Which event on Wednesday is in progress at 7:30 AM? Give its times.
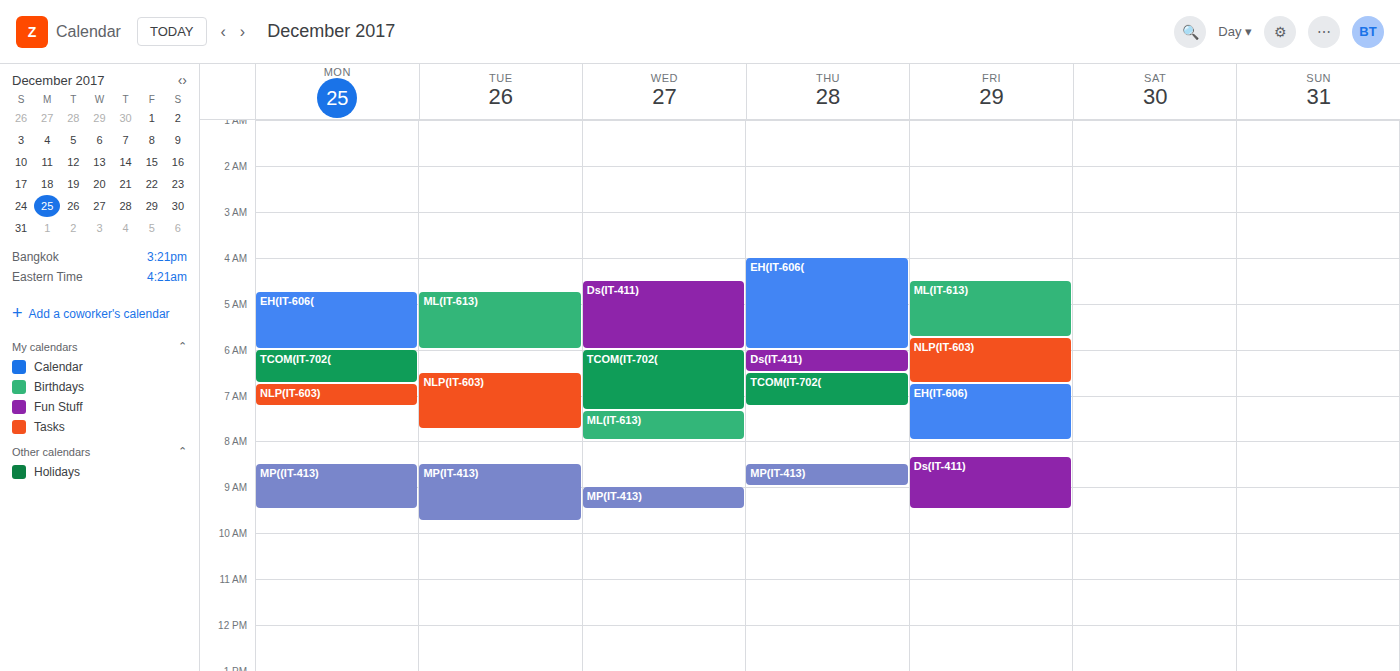
"ML(IT-613)", 7:20 AM to 8:00 AM